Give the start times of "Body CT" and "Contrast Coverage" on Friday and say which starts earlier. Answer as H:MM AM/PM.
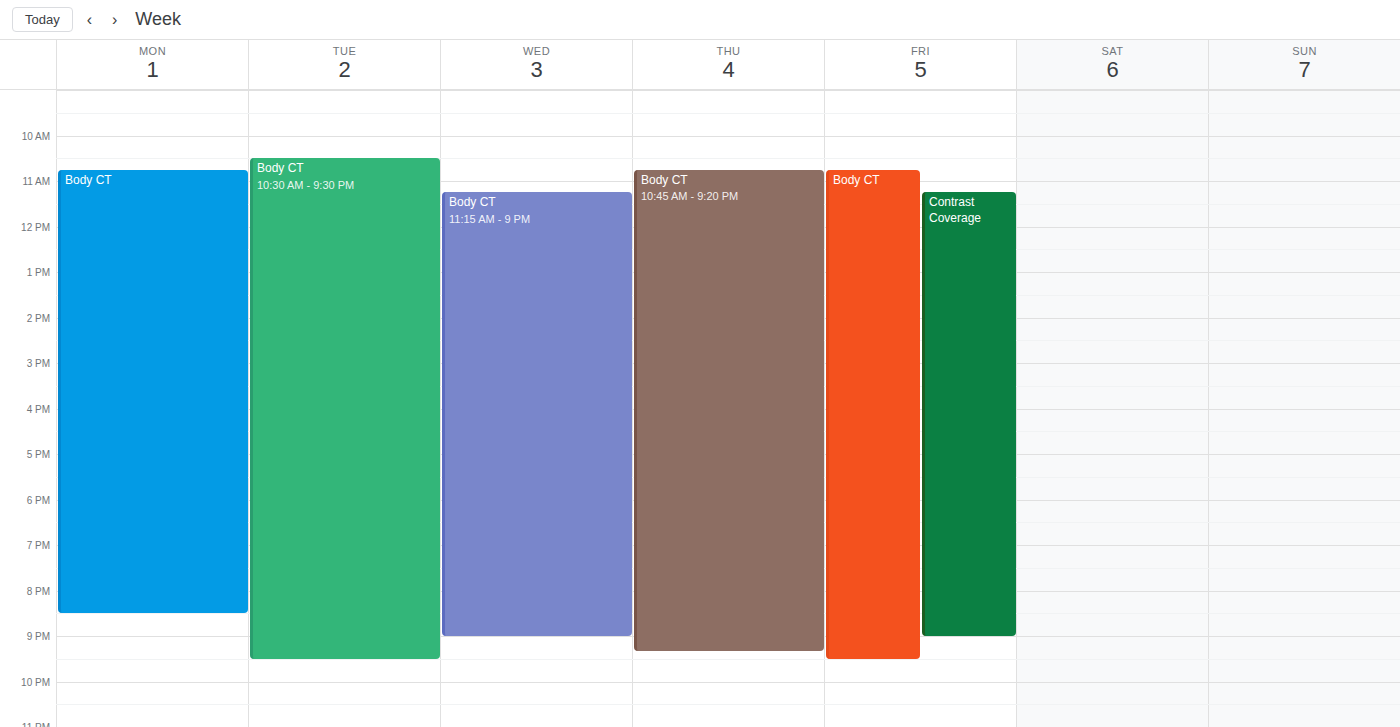
"Body CT" 10:45 AM; "Contrast Coverage" 11:15 AM.